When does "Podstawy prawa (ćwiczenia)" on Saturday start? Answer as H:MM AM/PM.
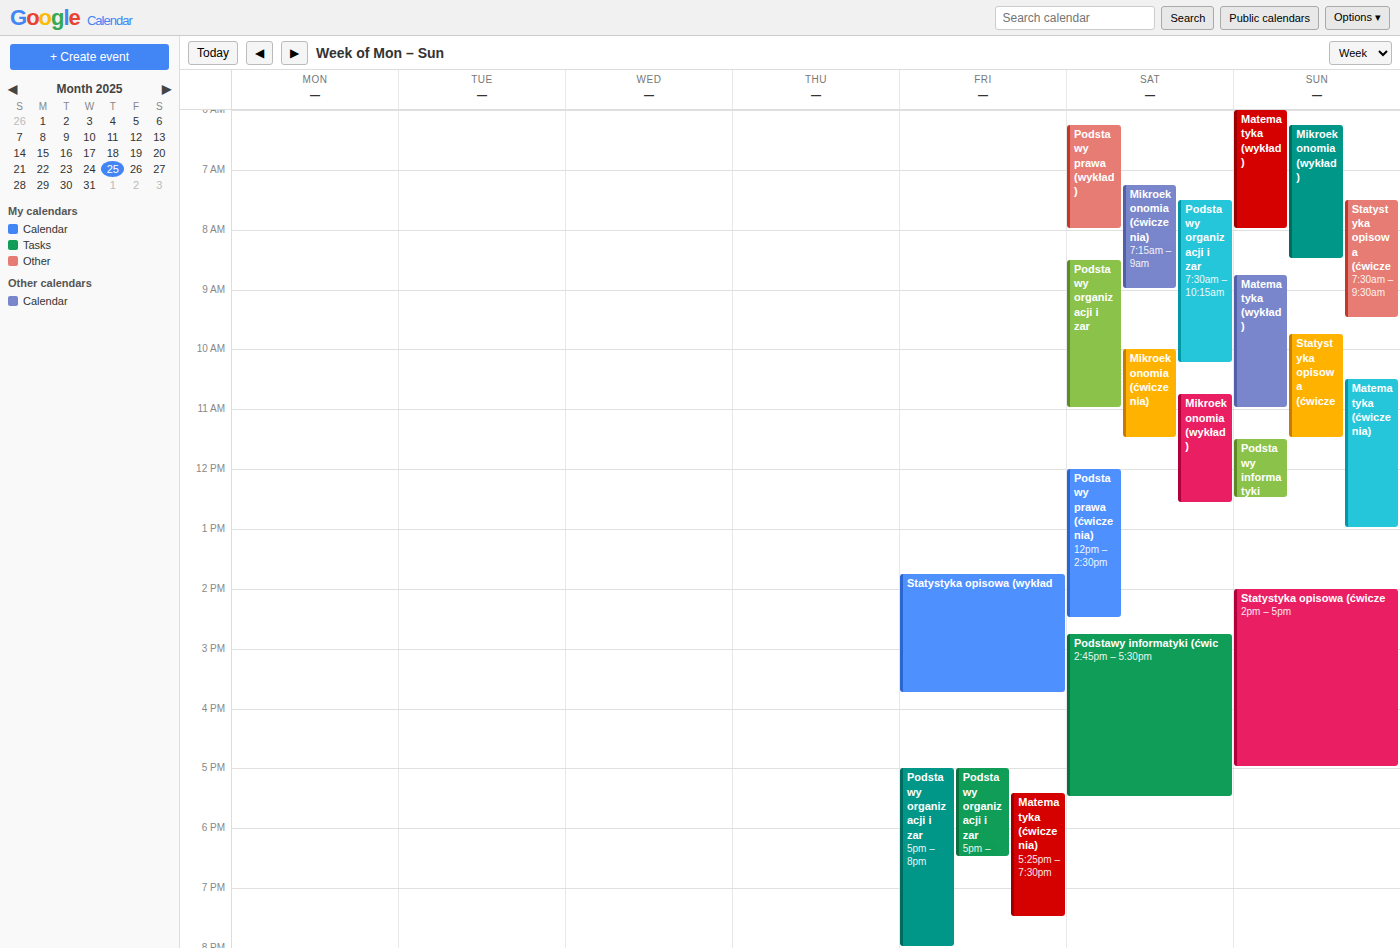
12:00 PM